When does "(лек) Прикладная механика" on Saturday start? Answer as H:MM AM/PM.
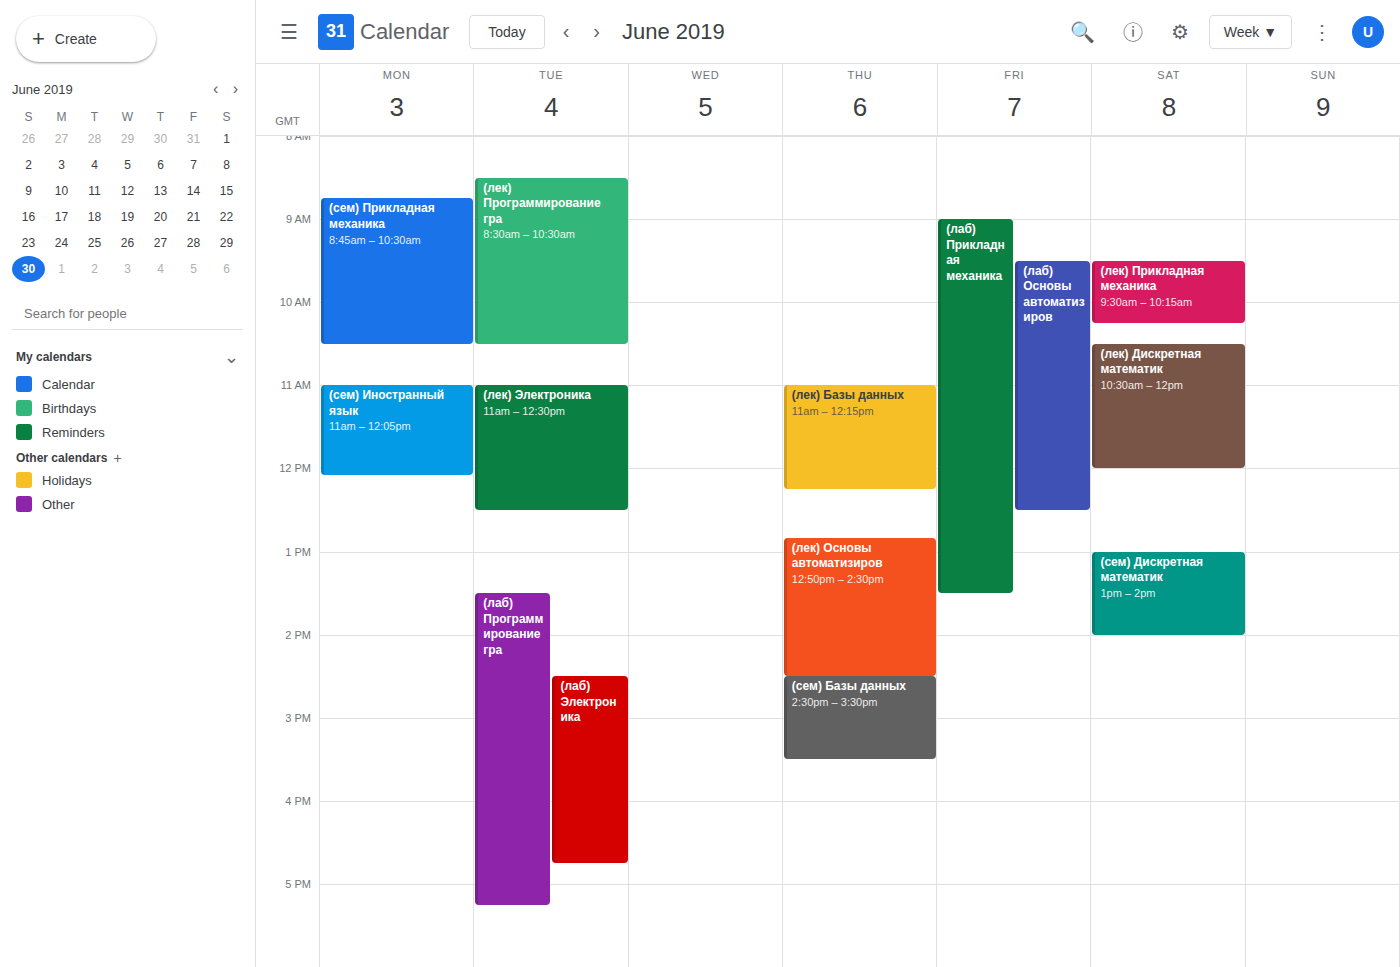
9:30 AM